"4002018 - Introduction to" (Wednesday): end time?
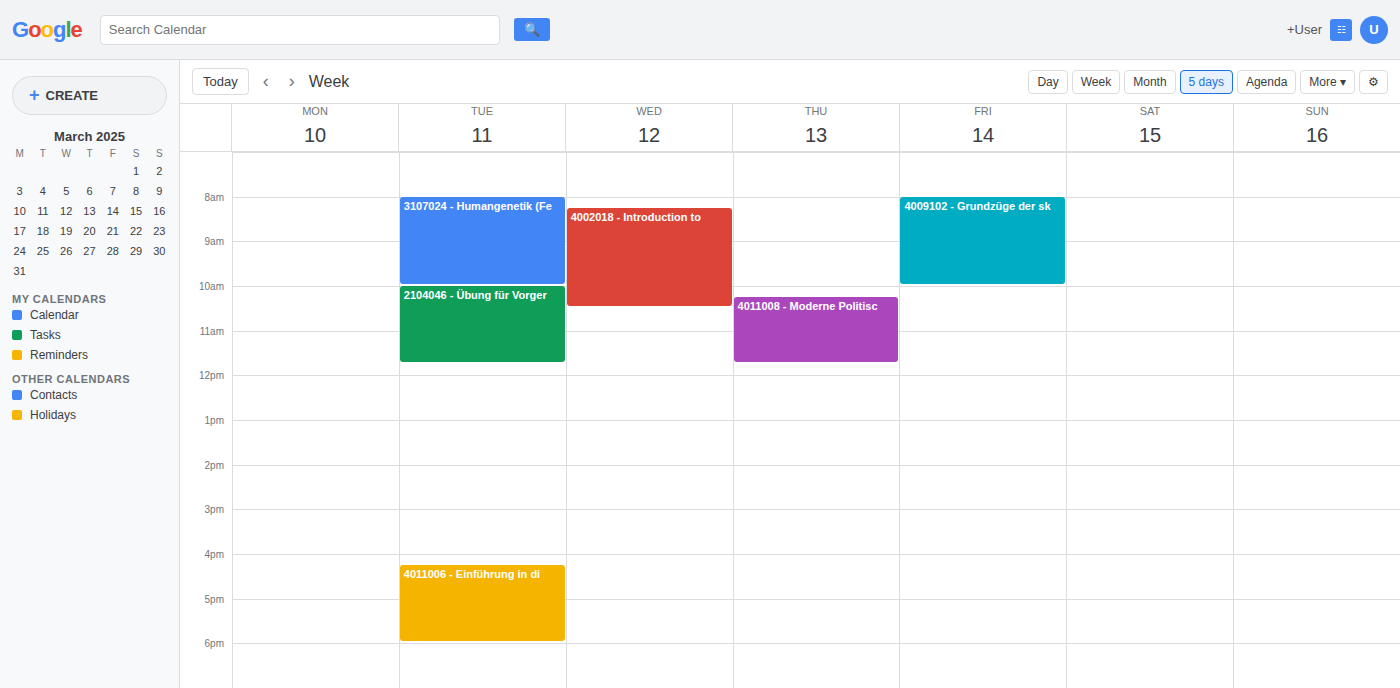
10:30 AM